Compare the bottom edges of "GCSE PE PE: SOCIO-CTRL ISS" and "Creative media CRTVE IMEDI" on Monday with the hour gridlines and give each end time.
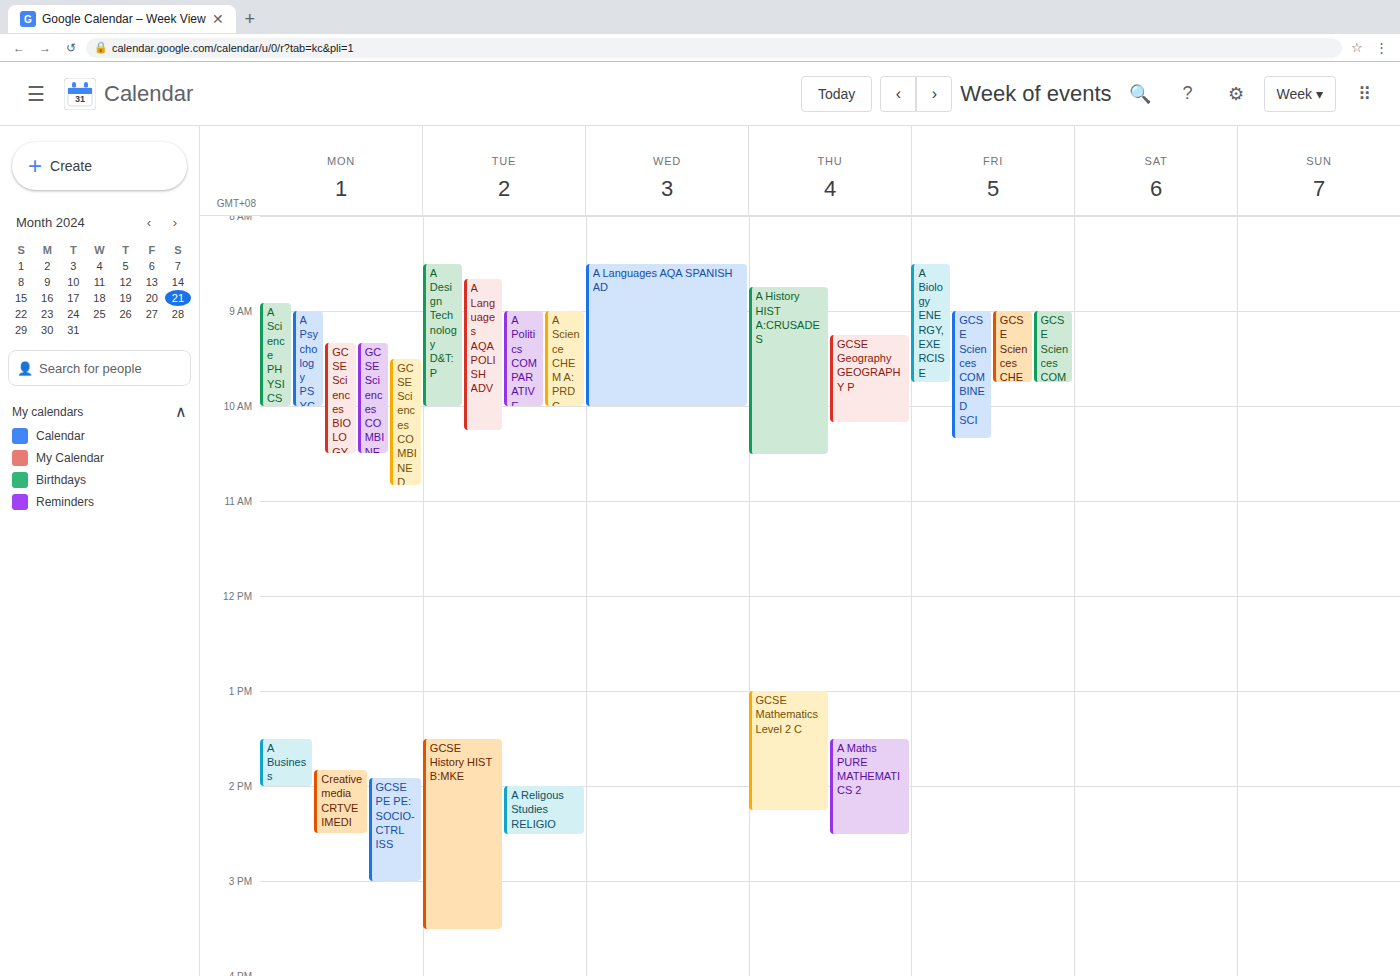
"GCSE PE PE: SOCIO-CTRL ISS": 15:00, exactly on the 15:00 line. "Creative media CRTVE IMEDI": 14:30, halfway between the 14:00 and 15:00 lines.